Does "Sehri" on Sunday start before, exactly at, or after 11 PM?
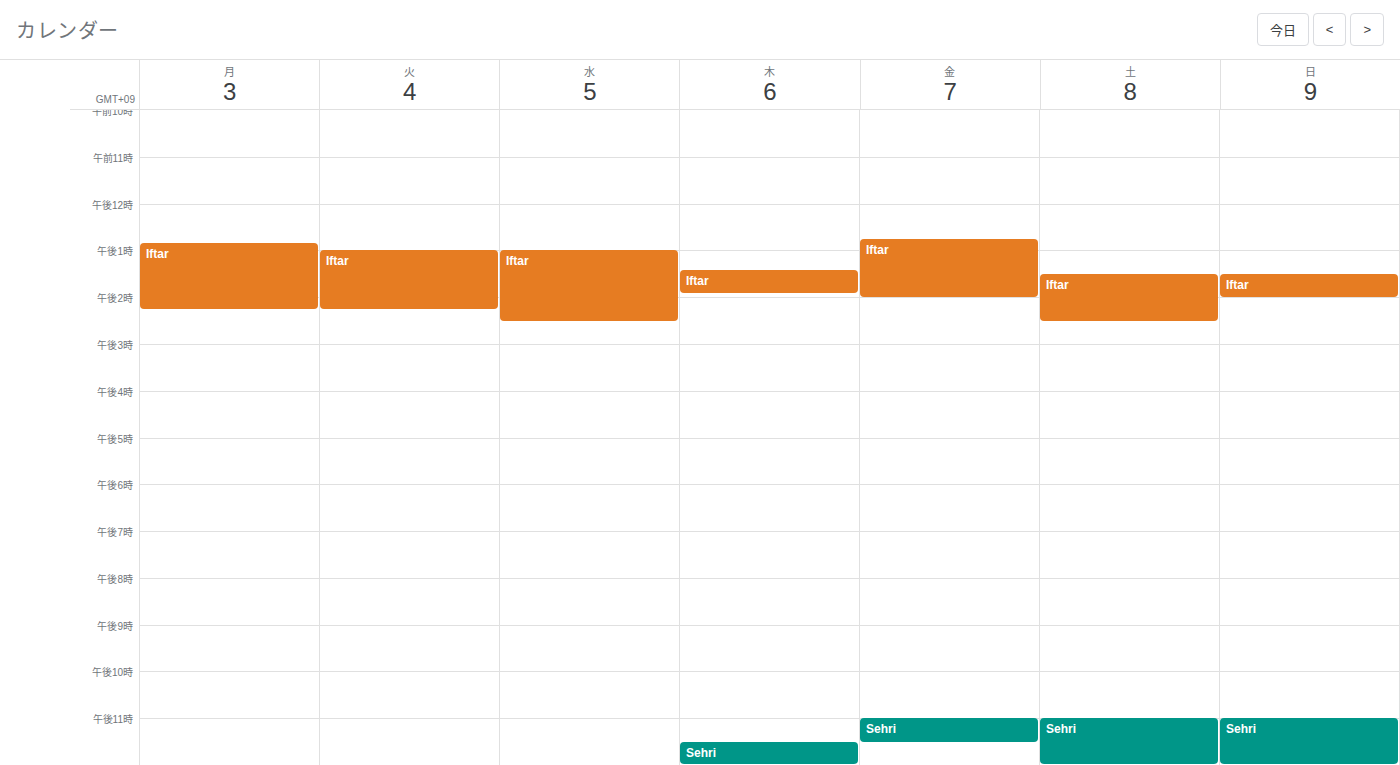
11:00 PM -- exactly at 11 PM, on the 11 PM line.